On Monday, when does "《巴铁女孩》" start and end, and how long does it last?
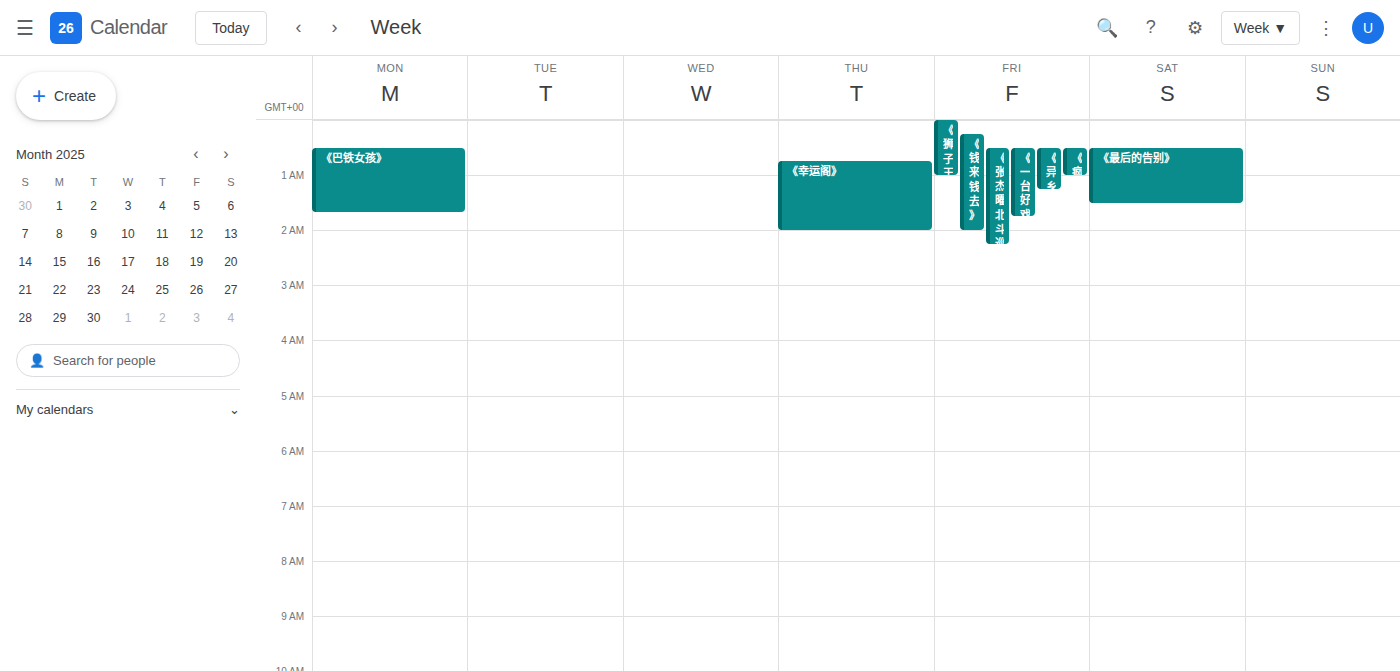
12:30 AM to 1:40 AM, 1 hour 10 minutes